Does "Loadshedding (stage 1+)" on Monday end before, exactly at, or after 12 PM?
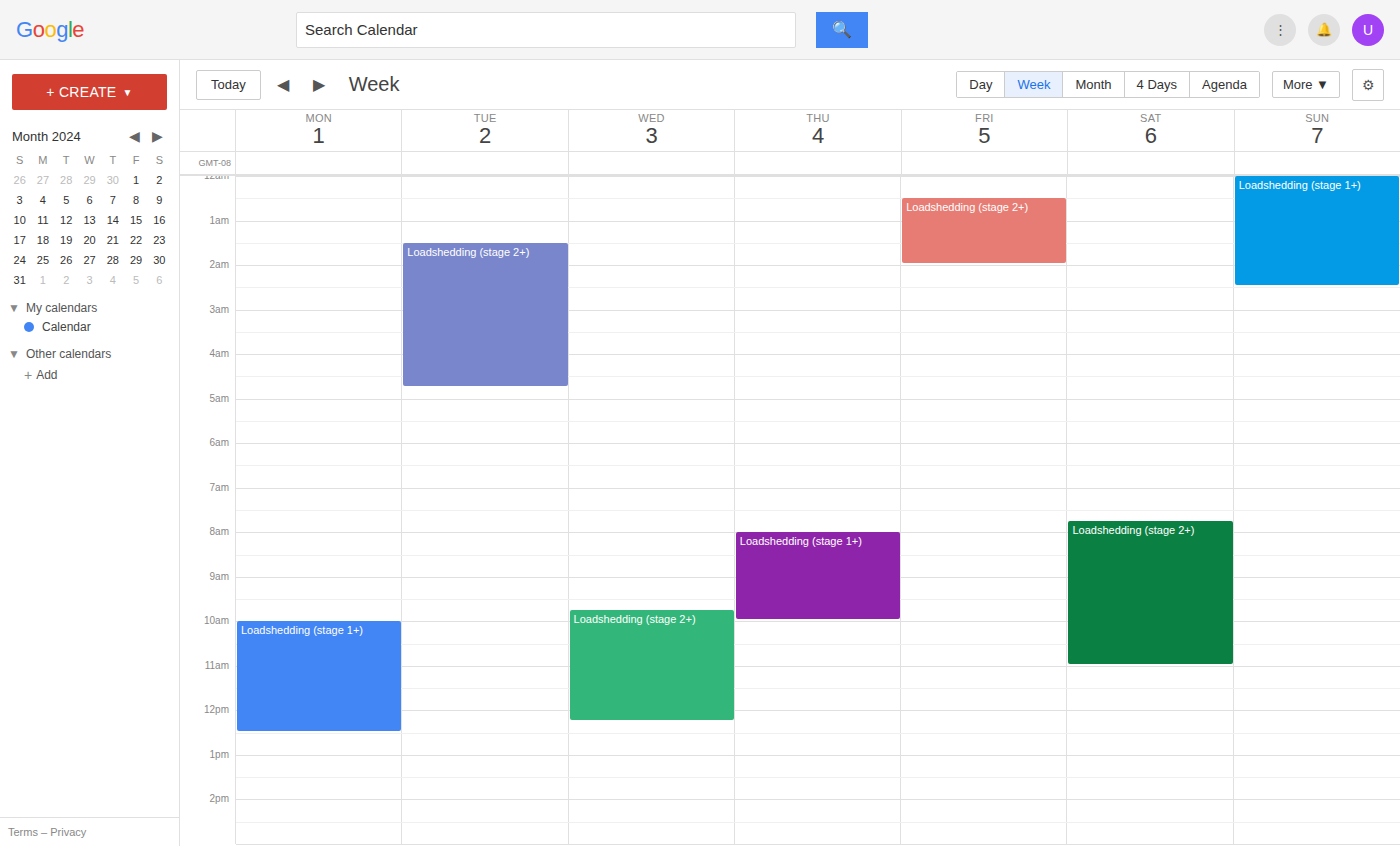
12:30 PM -- after 12 PM, 30 minutes below the 12 PM line.